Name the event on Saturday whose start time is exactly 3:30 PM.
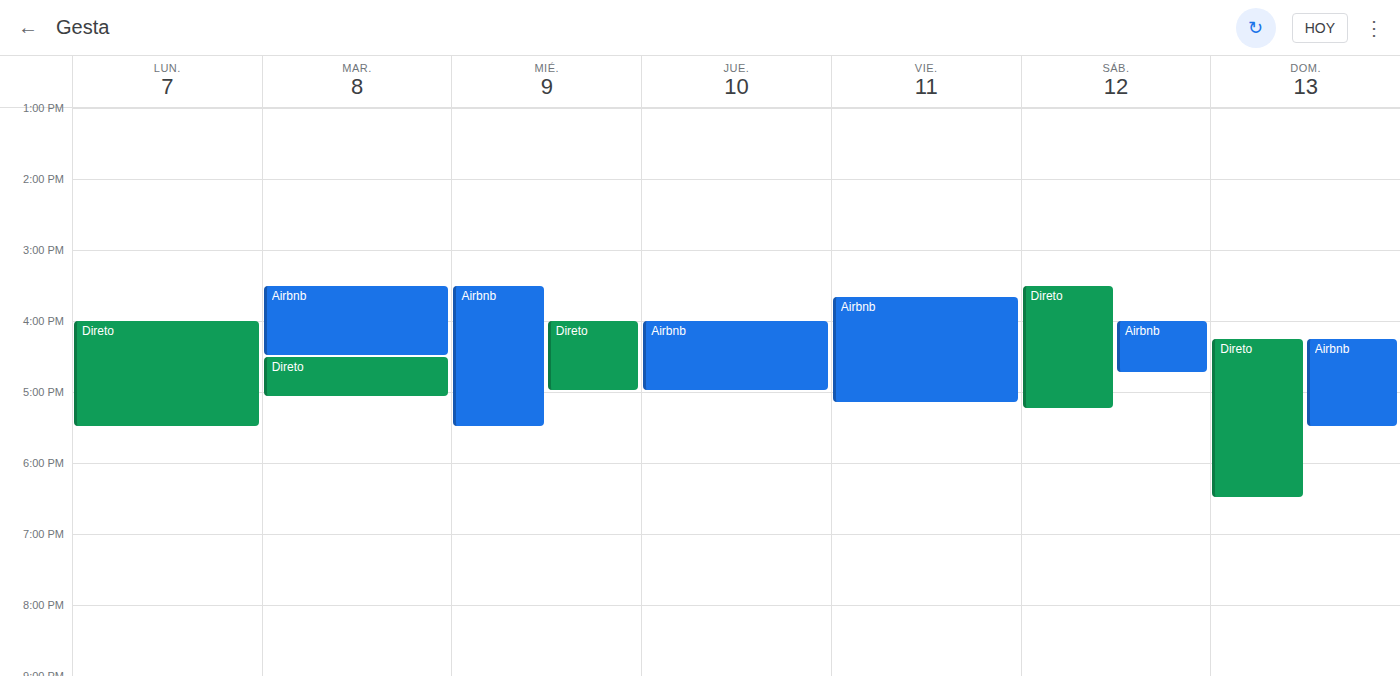
"Direto"